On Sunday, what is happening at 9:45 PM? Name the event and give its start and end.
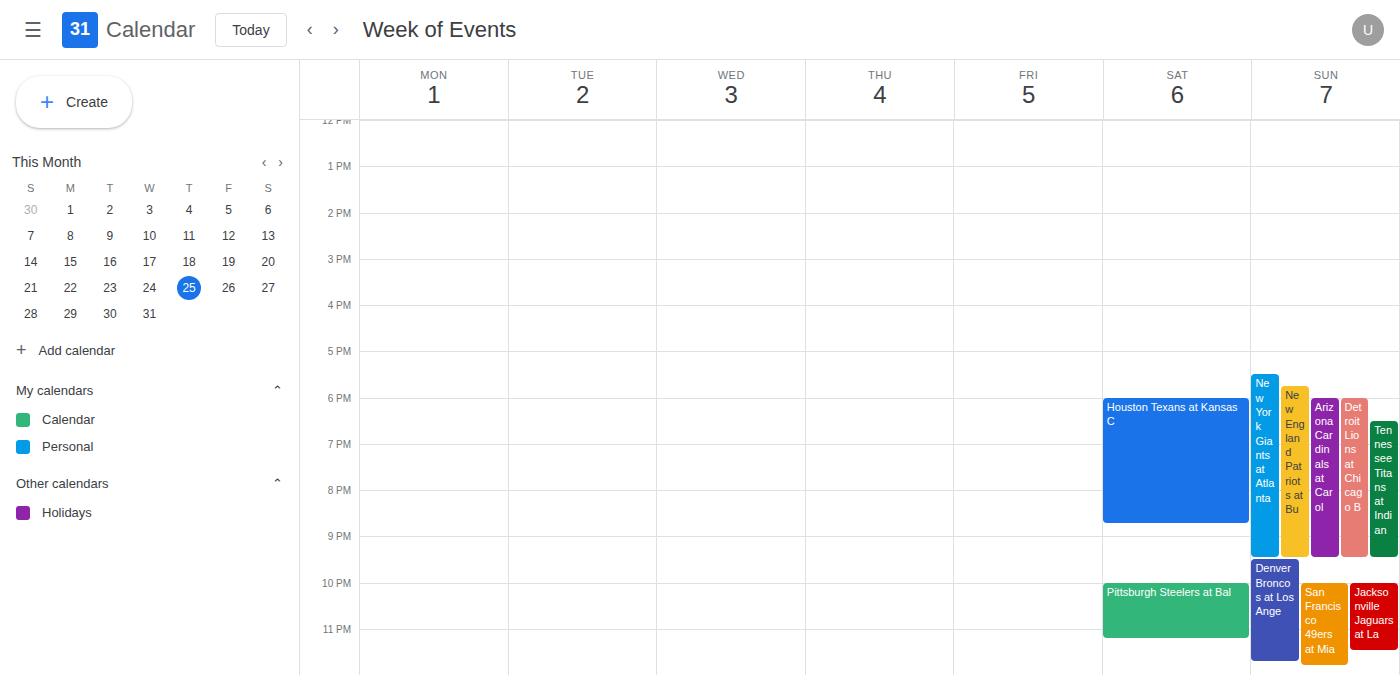
"Denver Broncos at Los Ange", 9:30 PM to 11:45 PM